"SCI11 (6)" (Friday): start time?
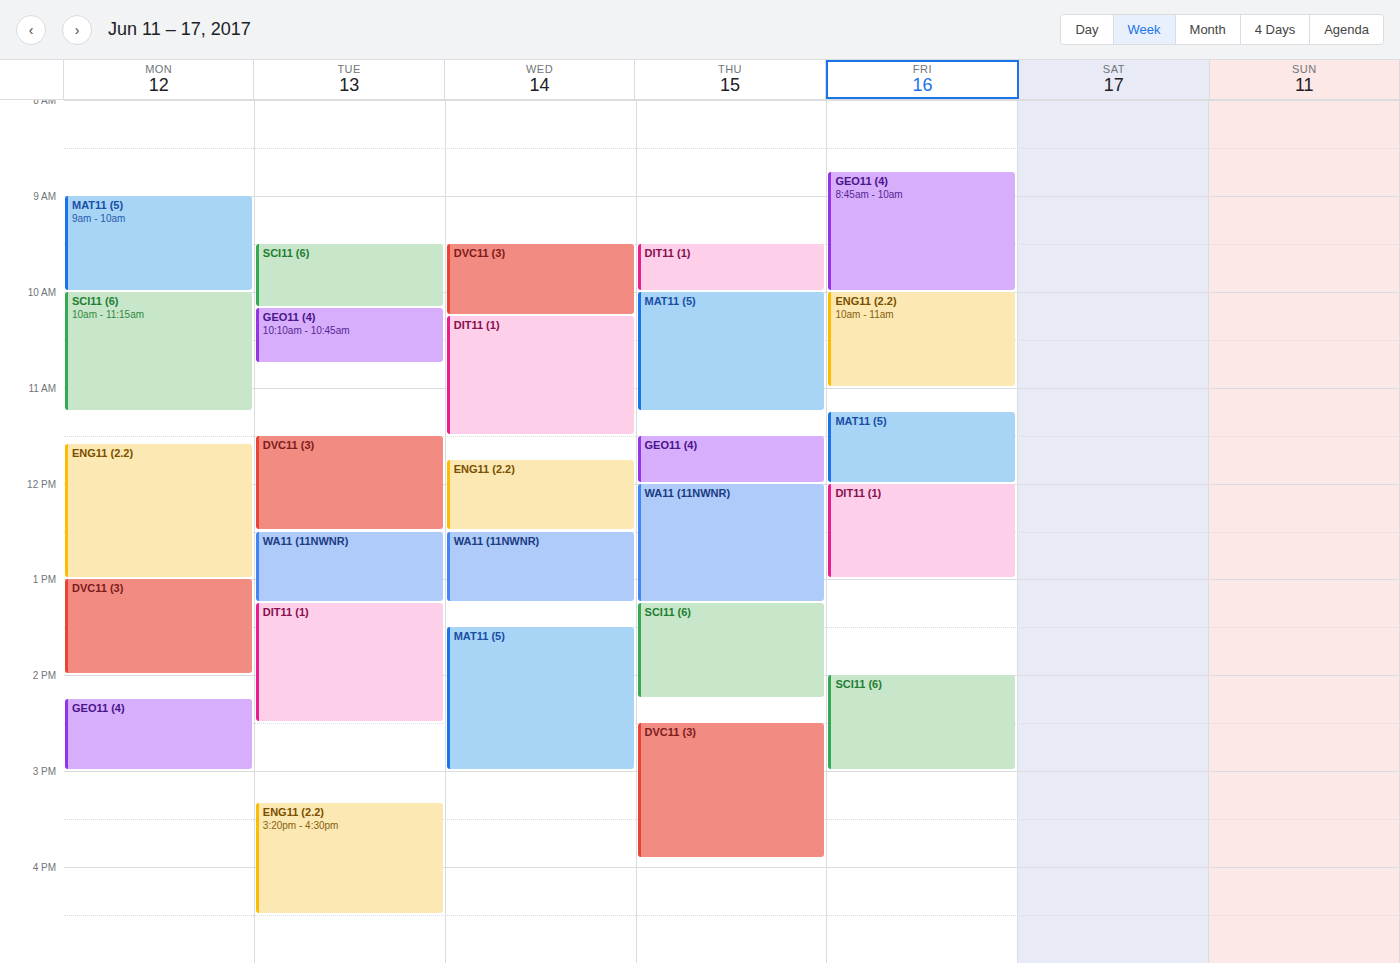
2:00 PM